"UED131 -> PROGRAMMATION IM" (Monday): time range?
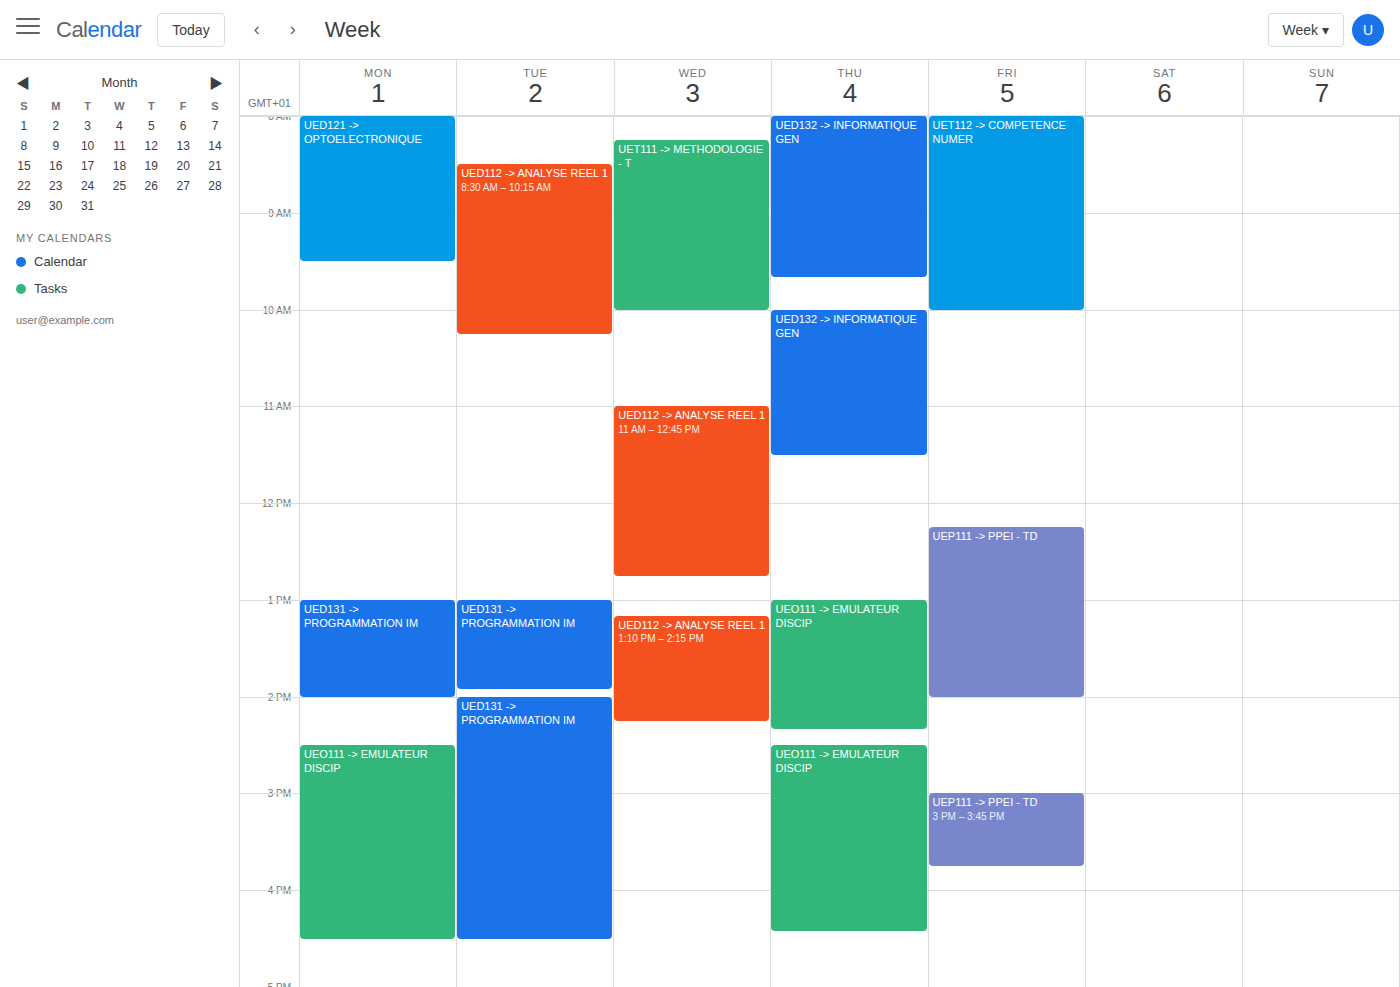
1:00 PM to 2:00 PM